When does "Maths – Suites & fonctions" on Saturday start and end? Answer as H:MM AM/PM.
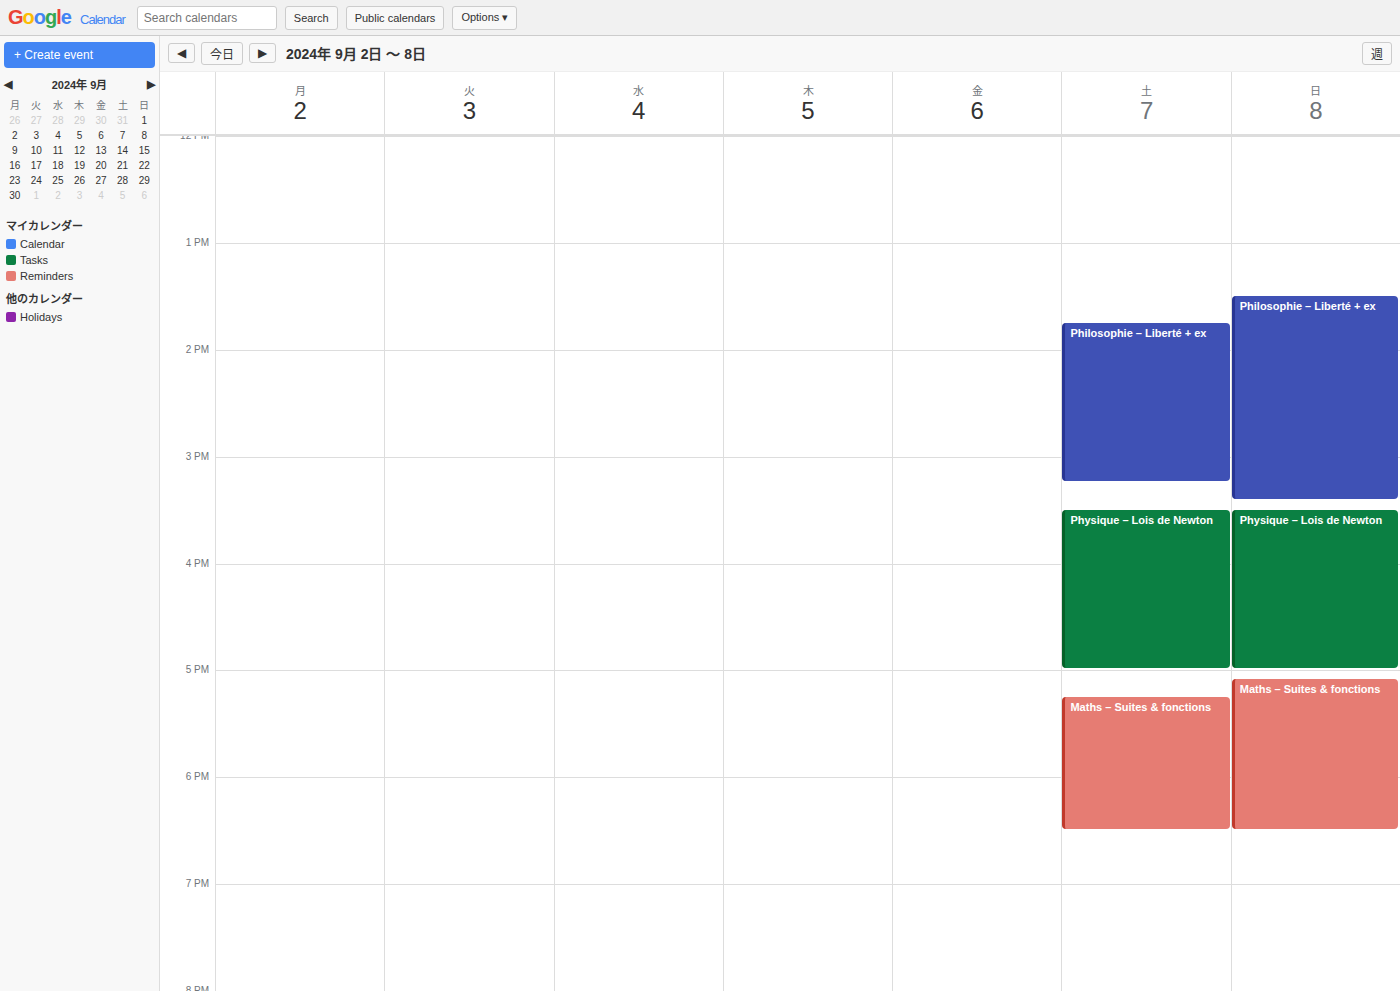
5:15 PM to 6:30 PM